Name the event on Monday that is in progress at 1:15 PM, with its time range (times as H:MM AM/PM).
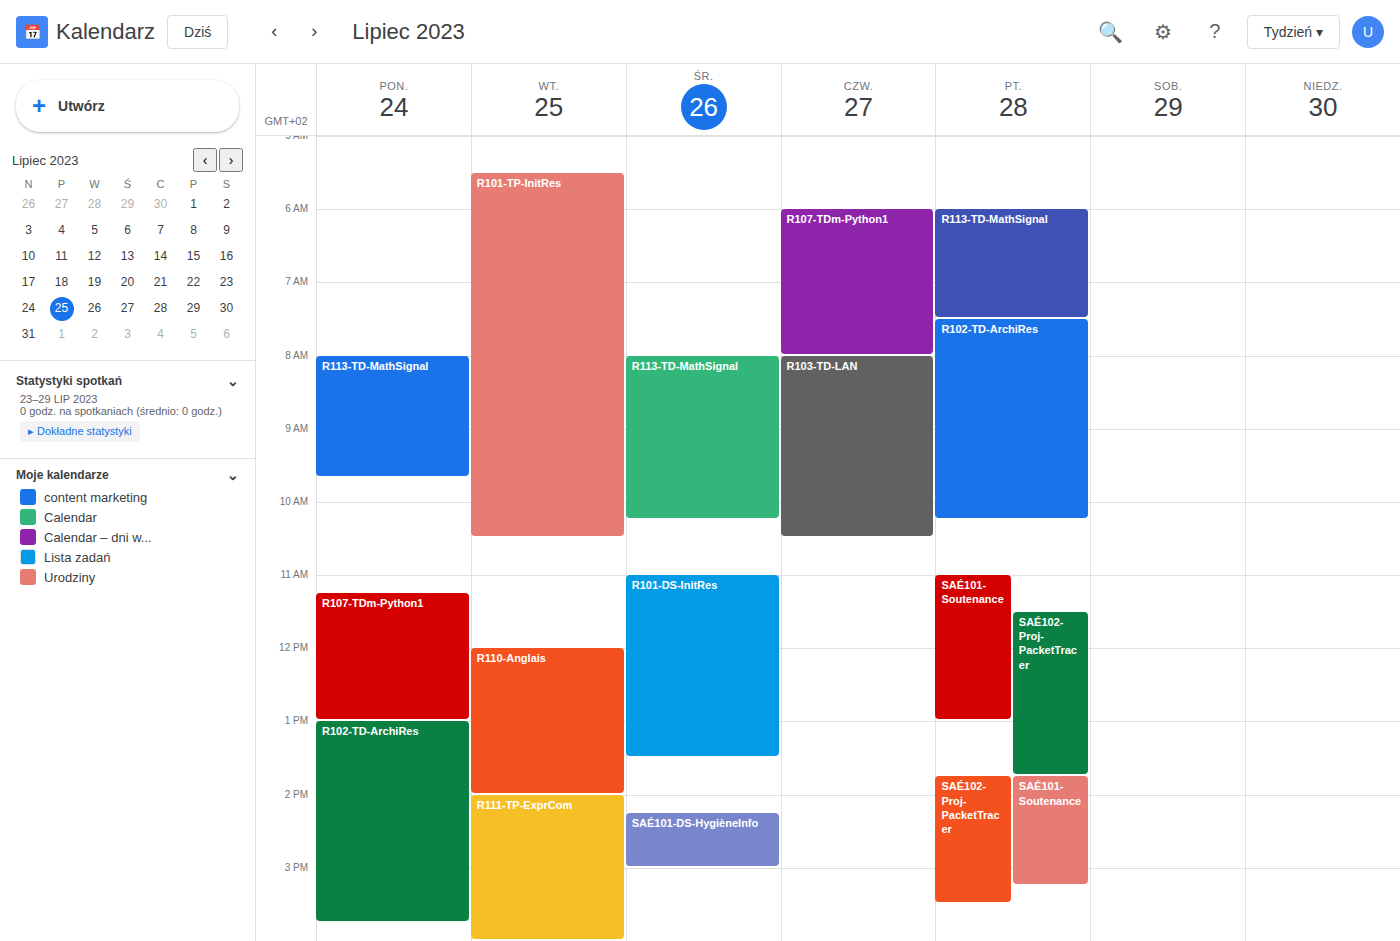
"R102-TD-ArchiRes", 1:00 PM to 3:45 PM